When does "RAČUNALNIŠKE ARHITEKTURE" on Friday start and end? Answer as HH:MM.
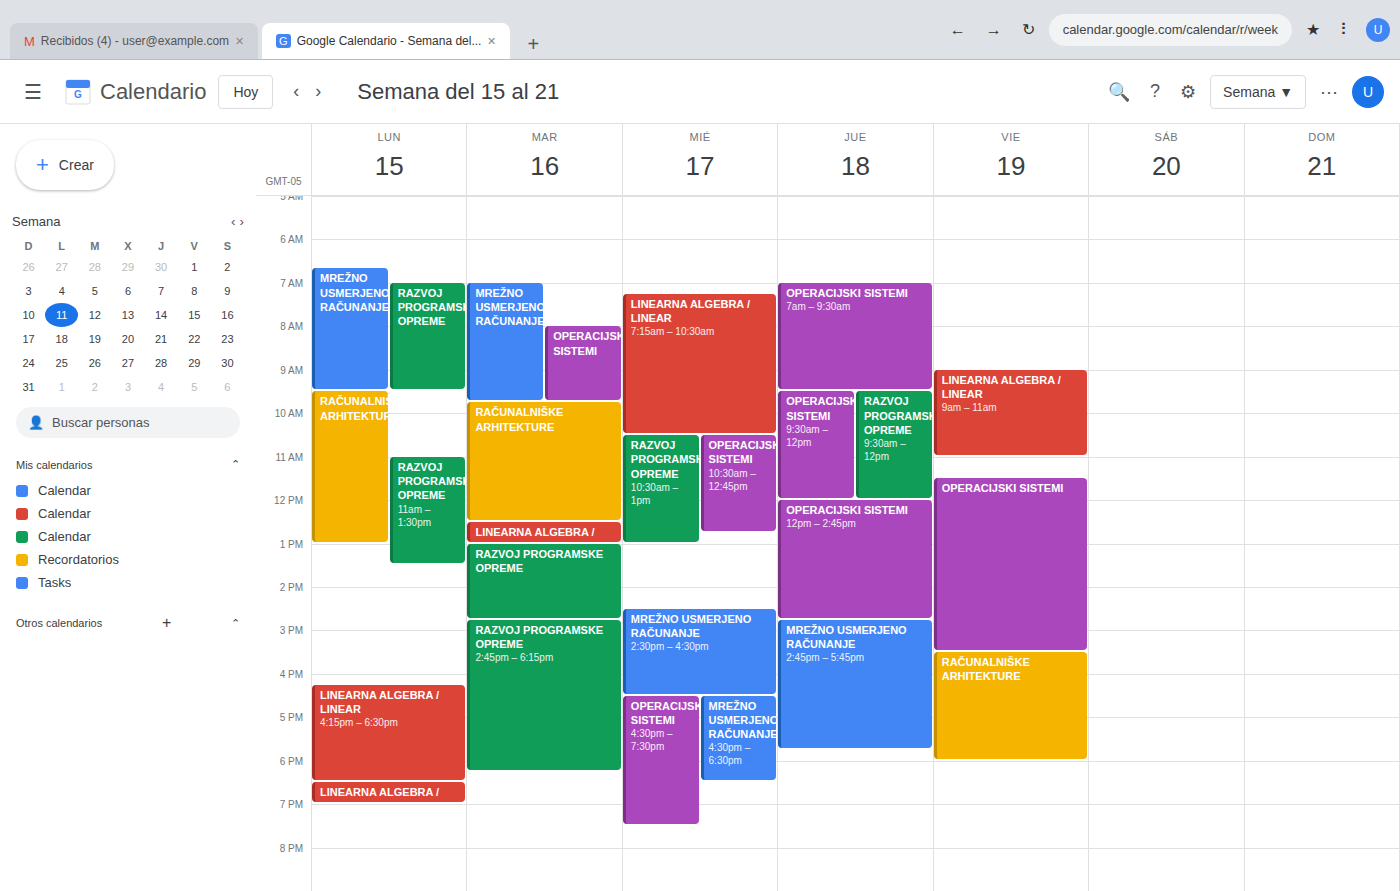
15:30 to 18:00